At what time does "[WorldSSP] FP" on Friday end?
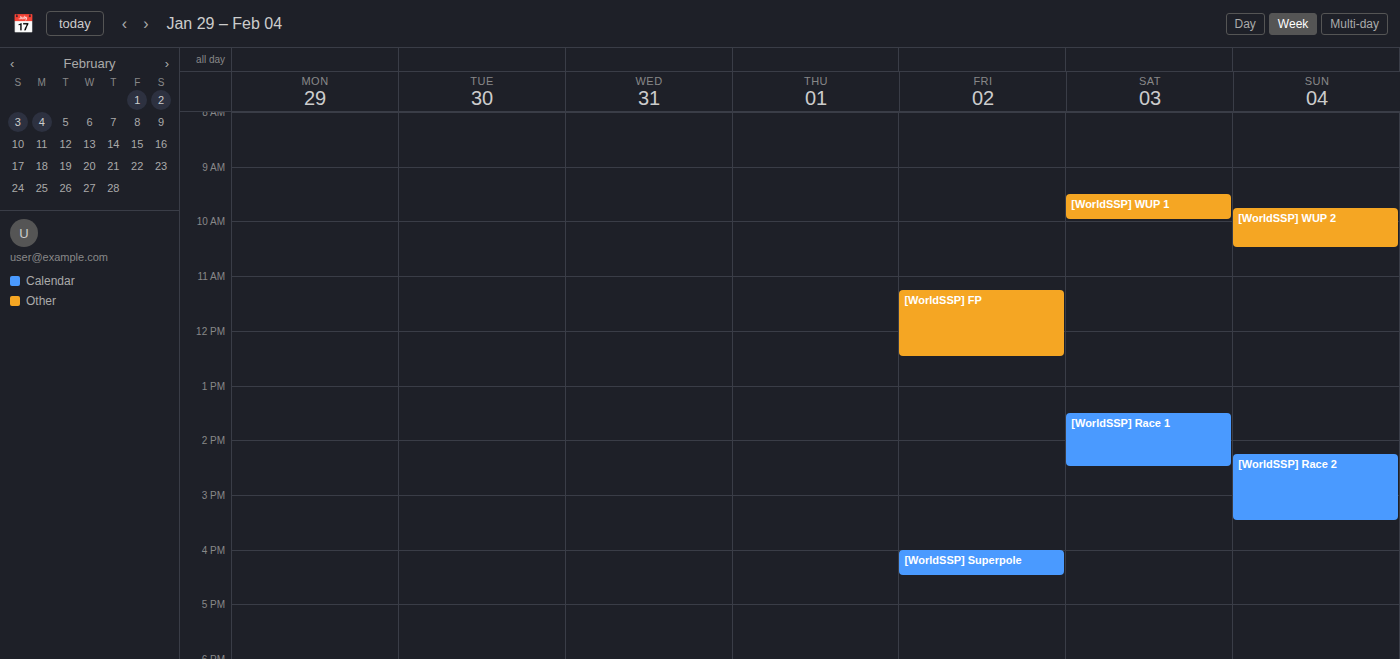
12:30 PM